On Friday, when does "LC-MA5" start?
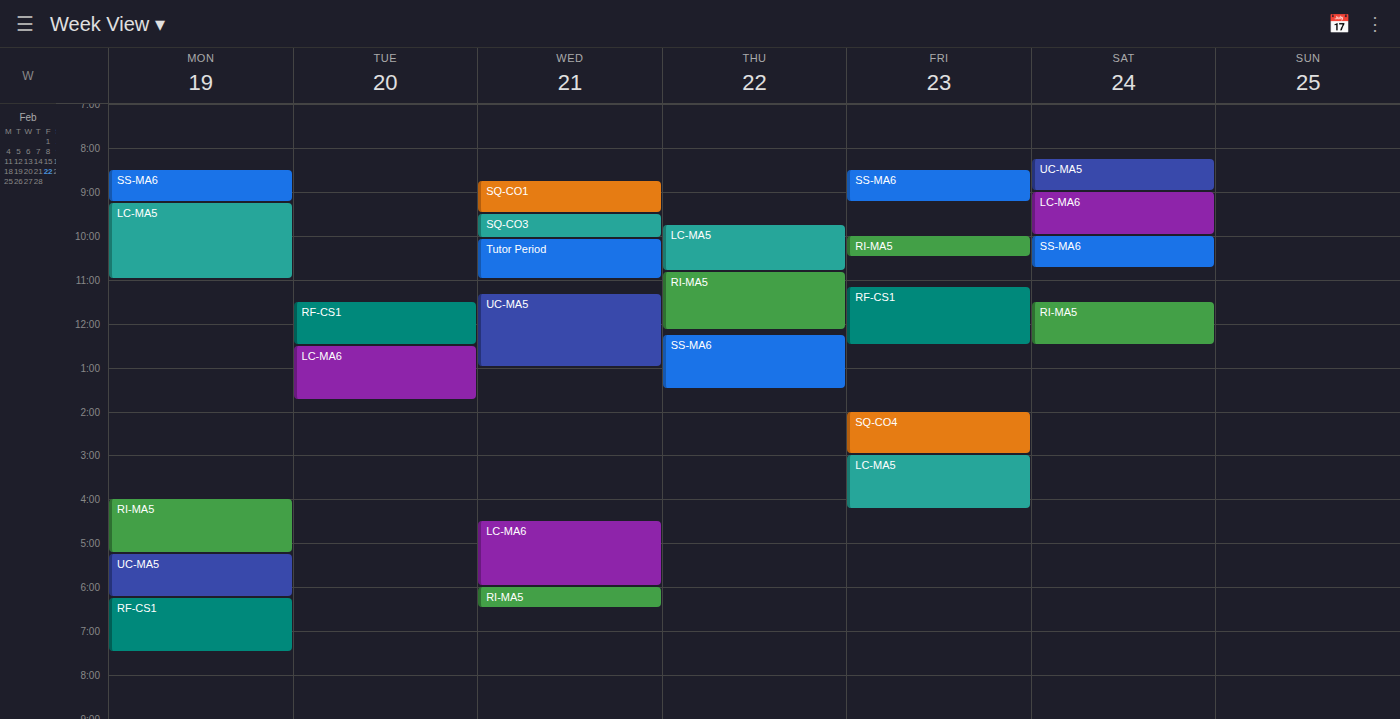
3:00 PM